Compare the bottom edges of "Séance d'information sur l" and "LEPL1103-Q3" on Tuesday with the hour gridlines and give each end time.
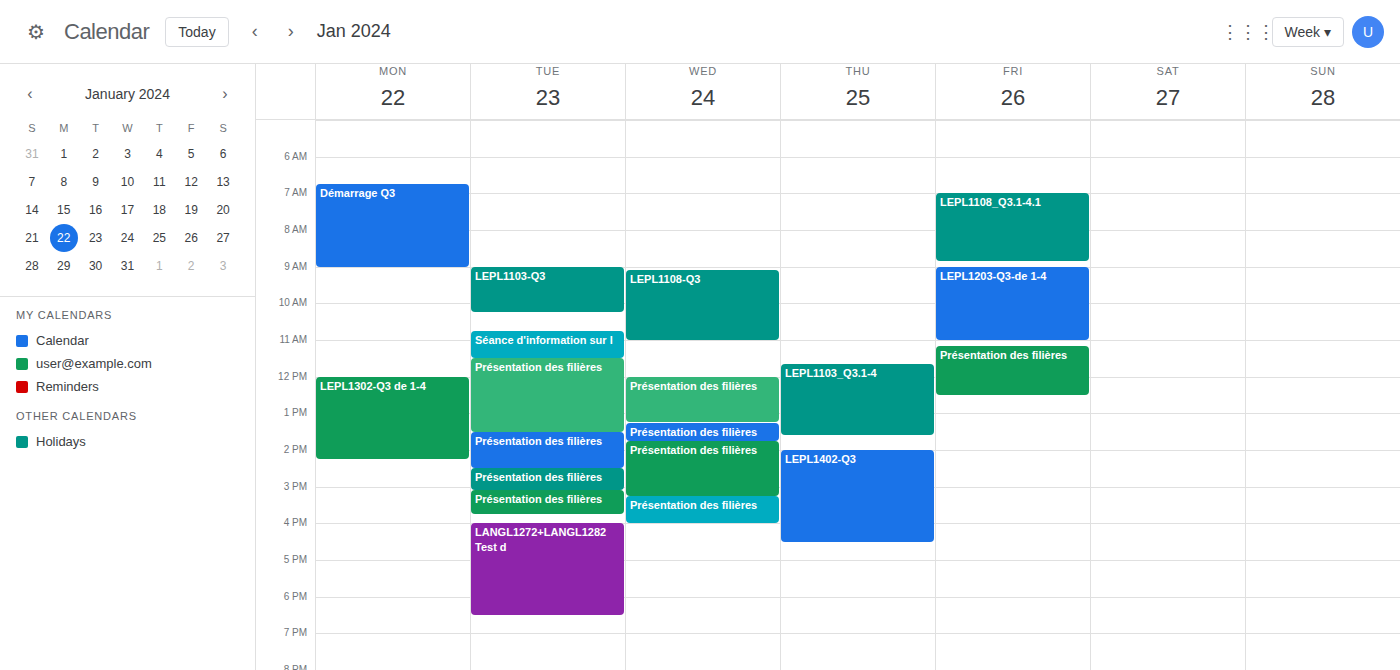
"Séance d'information sur l": 11:30 AM, halfway between the 11 AM and 12 PM lines. "LEPL1103-Q3": 10:15 AM, neither: a quarter of the way from the 10 AM line to the 11 AM line.